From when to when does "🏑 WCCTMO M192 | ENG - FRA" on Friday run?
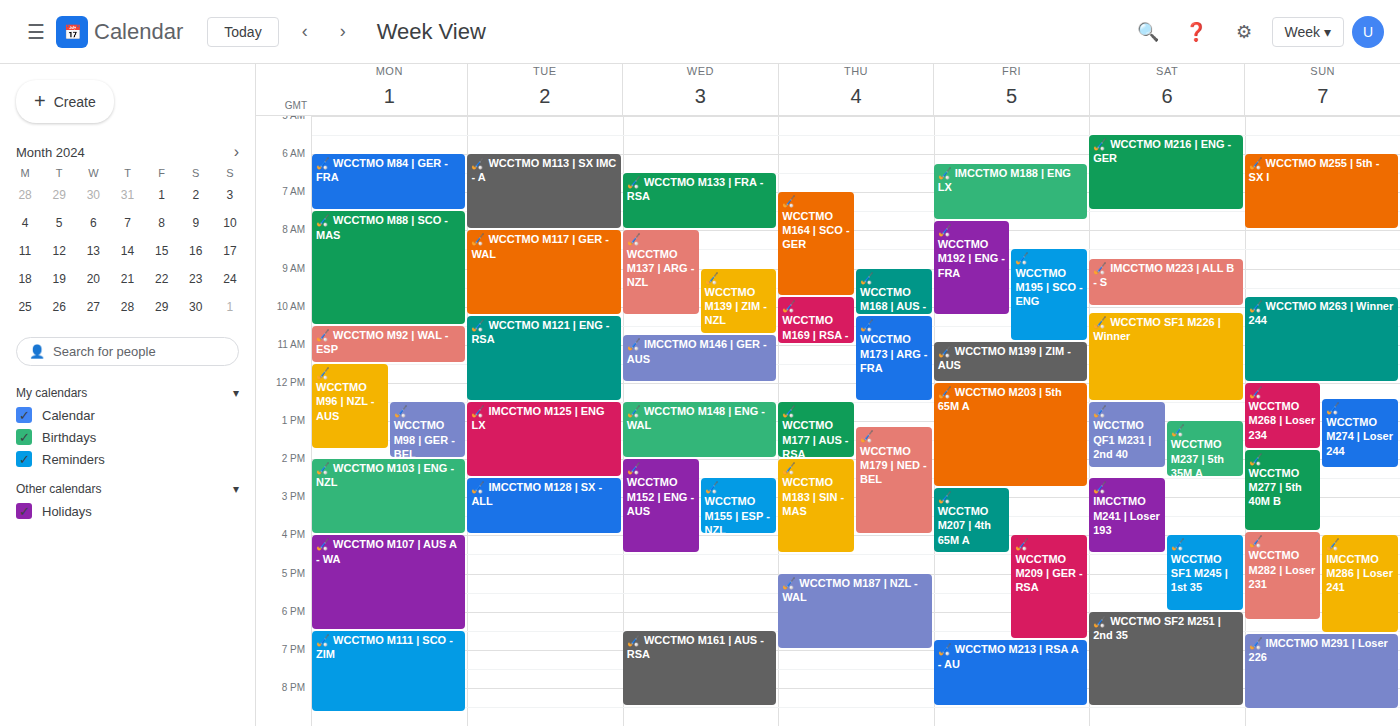
7:45 AM to 10:15 AM